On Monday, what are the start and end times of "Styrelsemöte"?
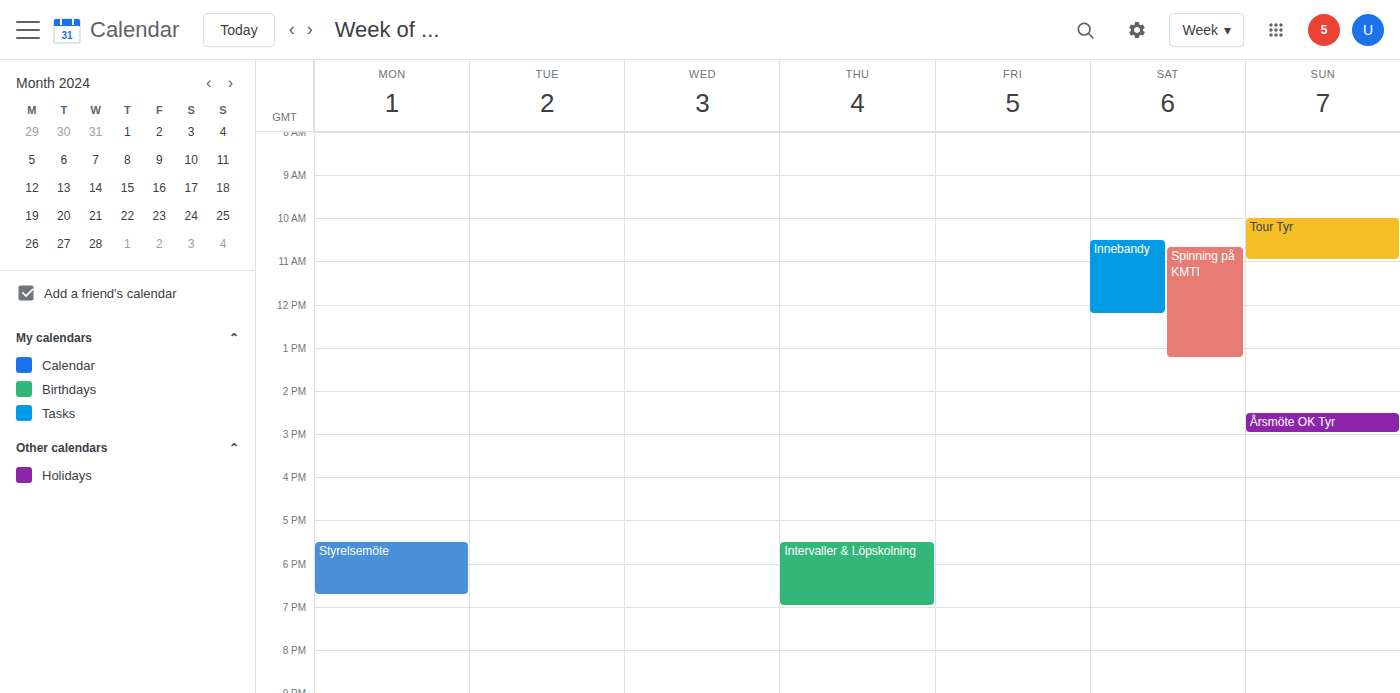
5:30 PM to 6:45 PM